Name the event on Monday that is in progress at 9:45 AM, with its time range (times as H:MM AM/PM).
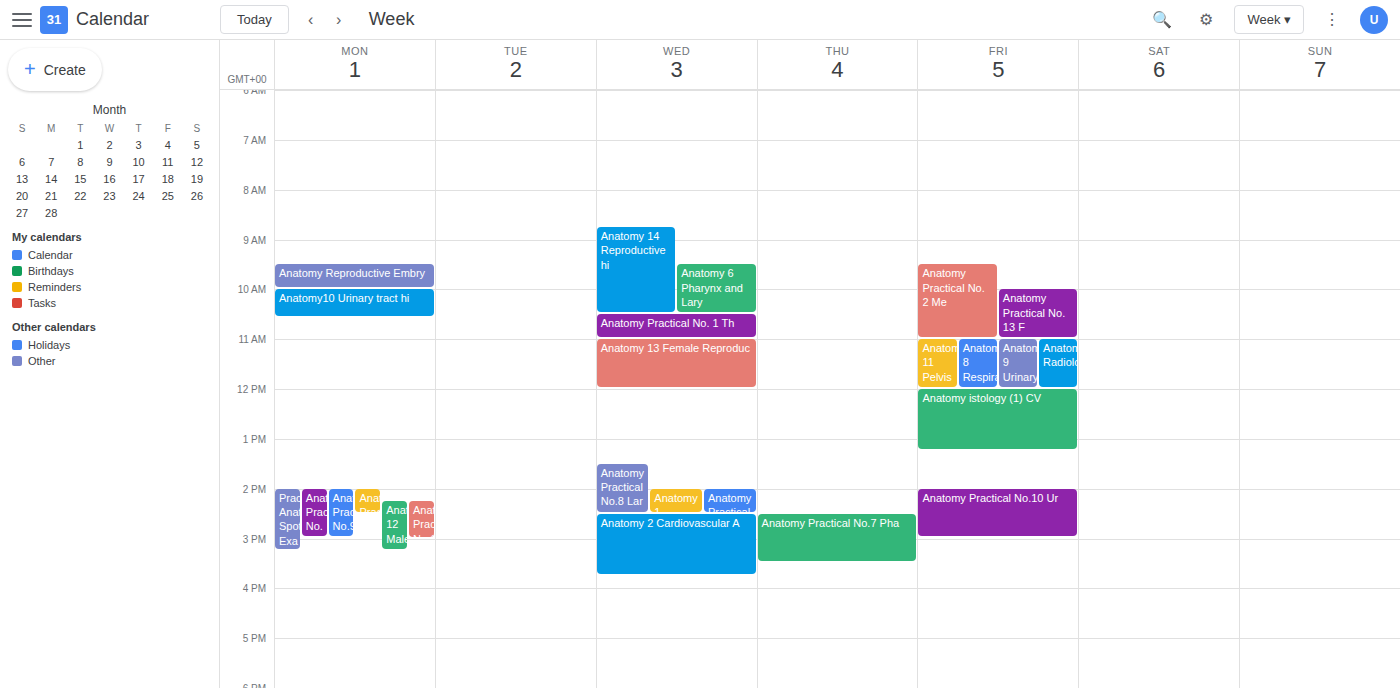
"Anatomy Reproductive Embry", 9:30 AM to 10:00 AM